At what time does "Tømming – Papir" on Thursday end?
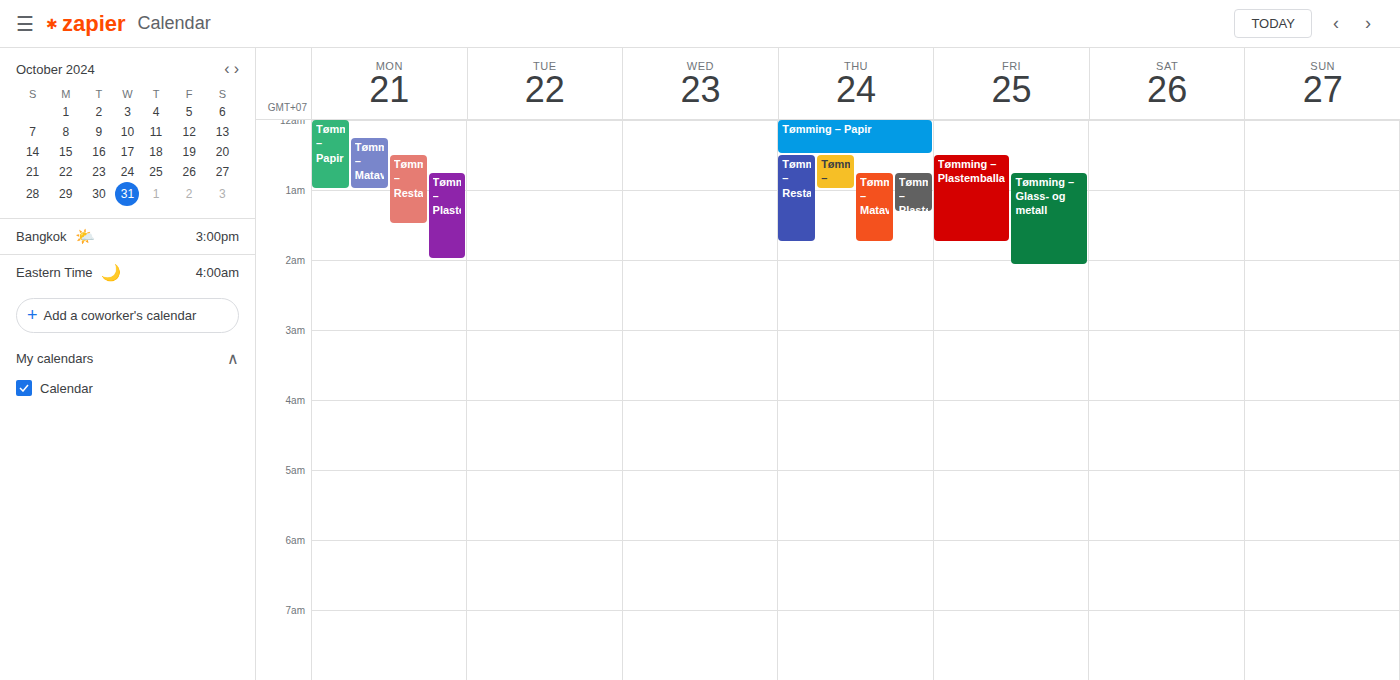
12:30 AM